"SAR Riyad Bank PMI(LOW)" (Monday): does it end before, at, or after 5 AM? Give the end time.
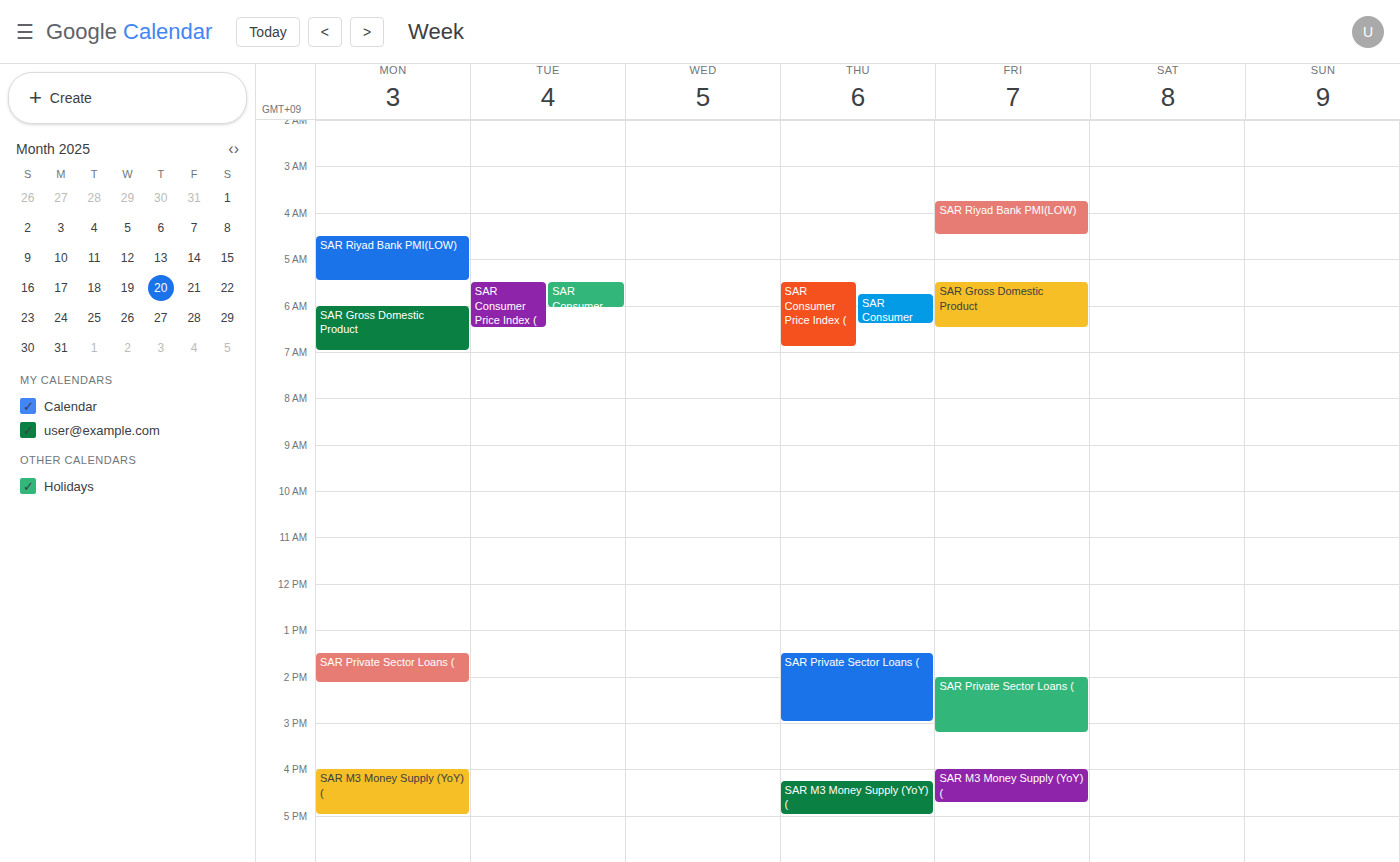
5:30 AM -- after 5 AM, 30 minutes below the 5 AM line.